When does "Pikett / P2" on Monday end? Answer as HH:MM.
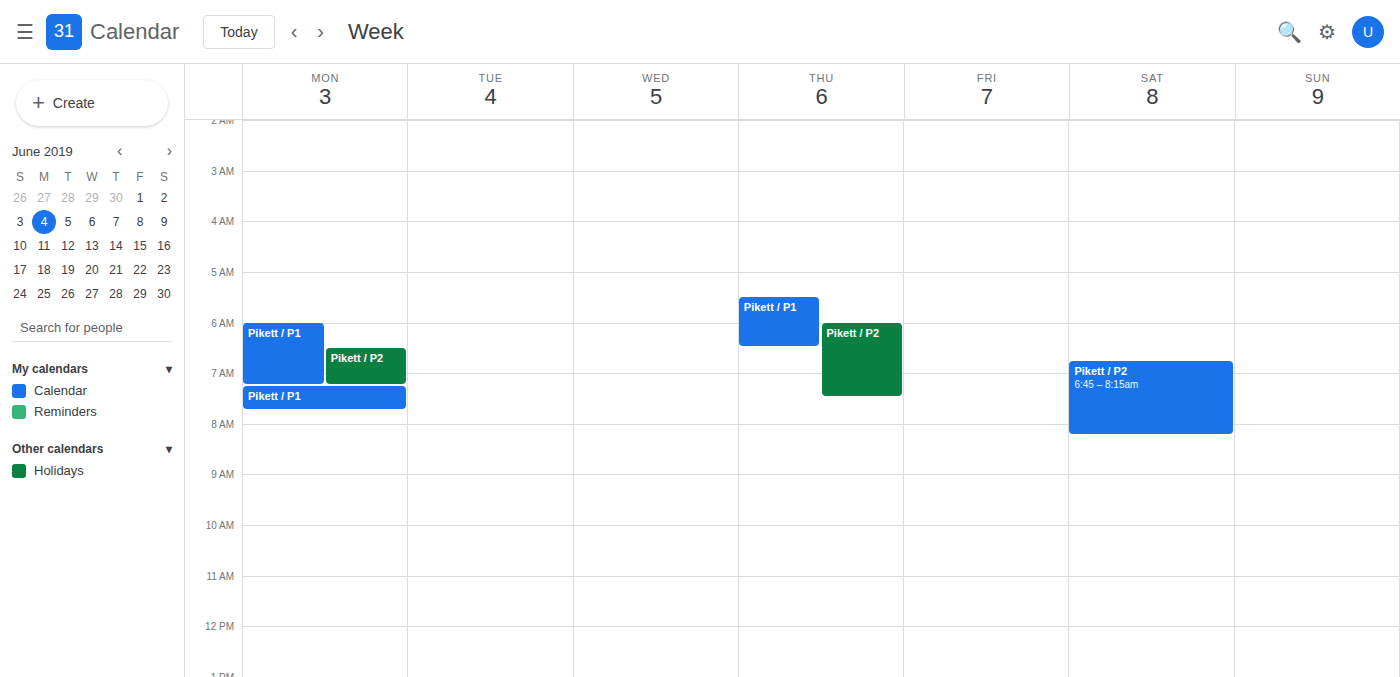
07:15